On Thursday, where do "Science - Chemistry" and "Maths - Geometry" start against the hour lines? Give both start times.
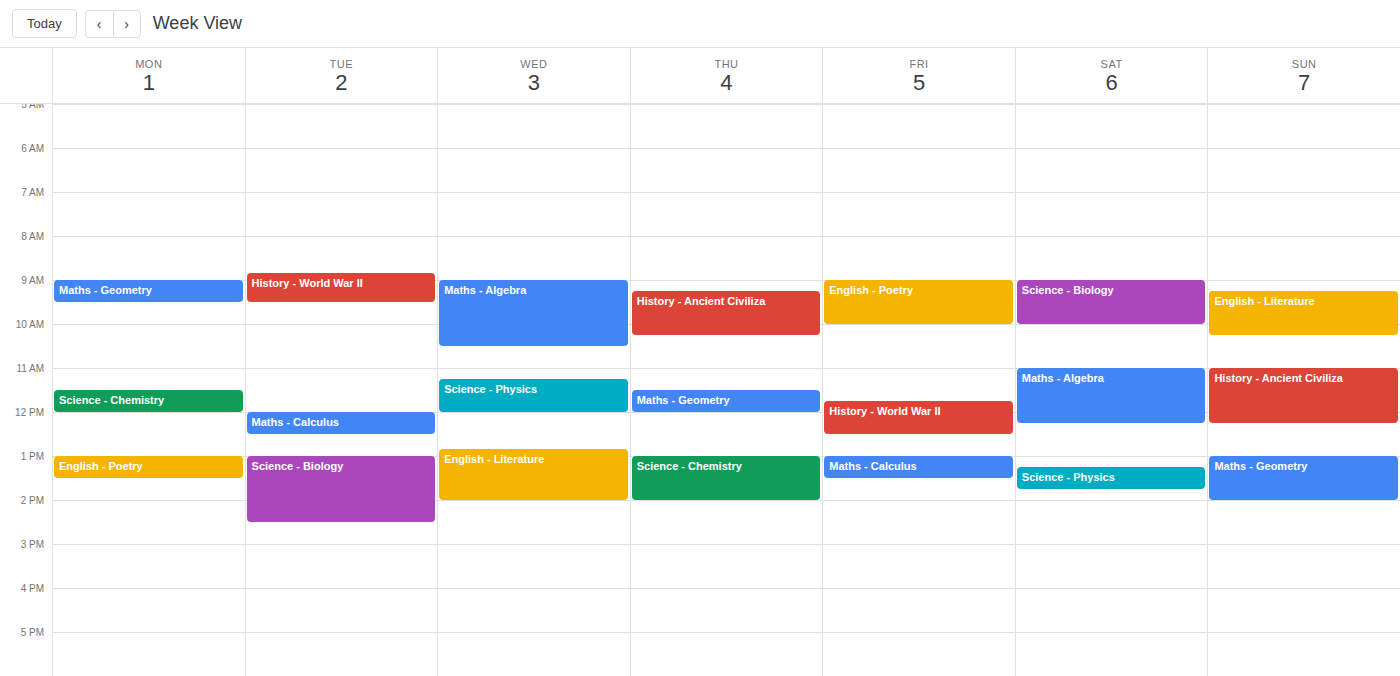
"Science - Chemistry": 13:00, exactly on the 13:00 line. "Maths - Geometry": 11:30, halfway between the 11:00 and 12:00 lines.